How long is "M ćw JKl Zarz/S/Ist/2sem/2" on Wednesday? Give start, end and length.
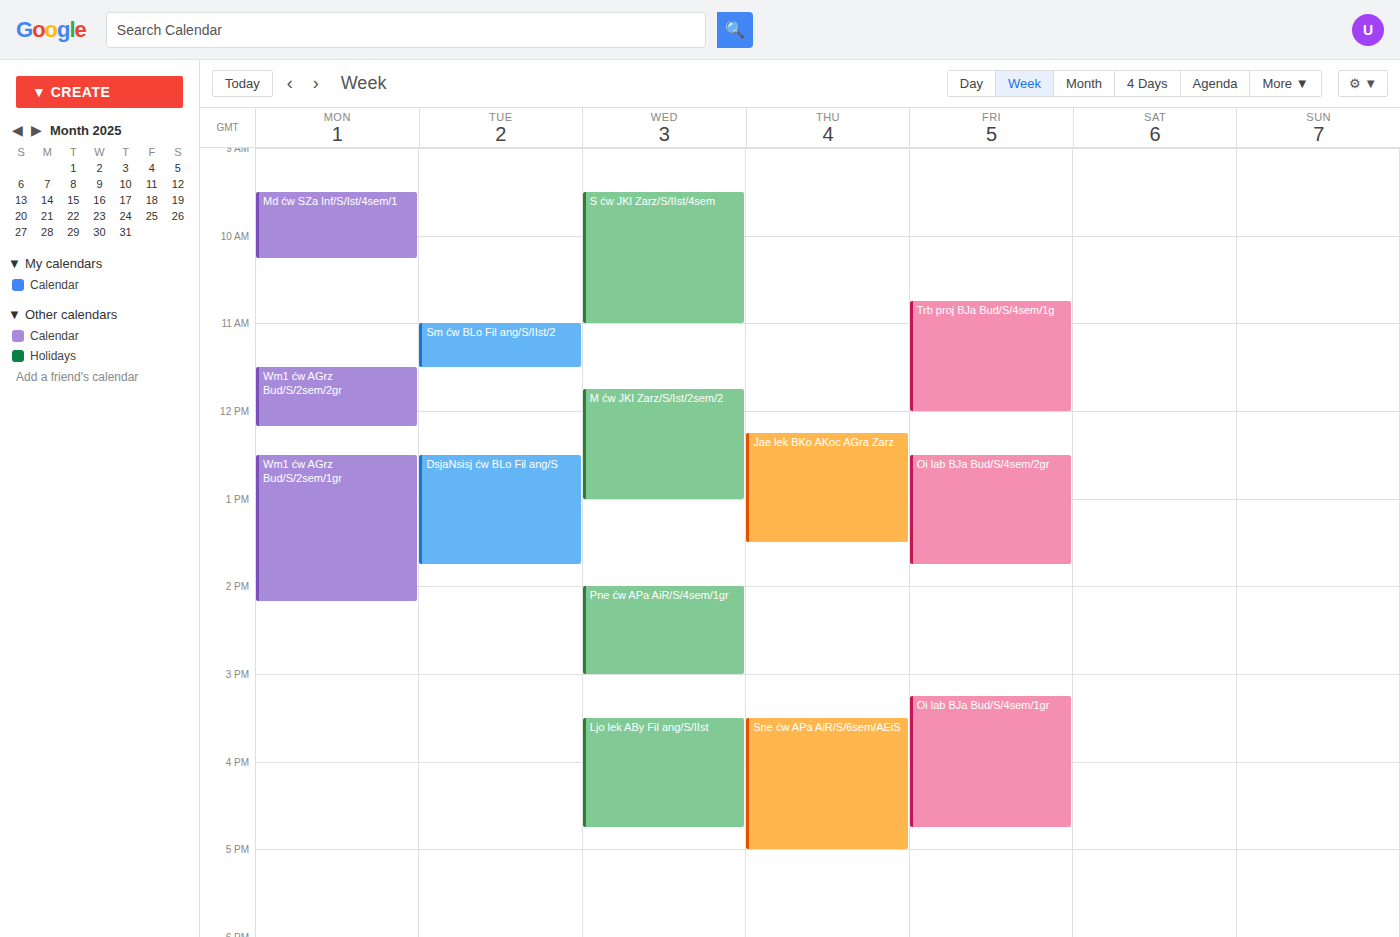
11:45 AM to 1:00 PM, 1 hour 15 minutes